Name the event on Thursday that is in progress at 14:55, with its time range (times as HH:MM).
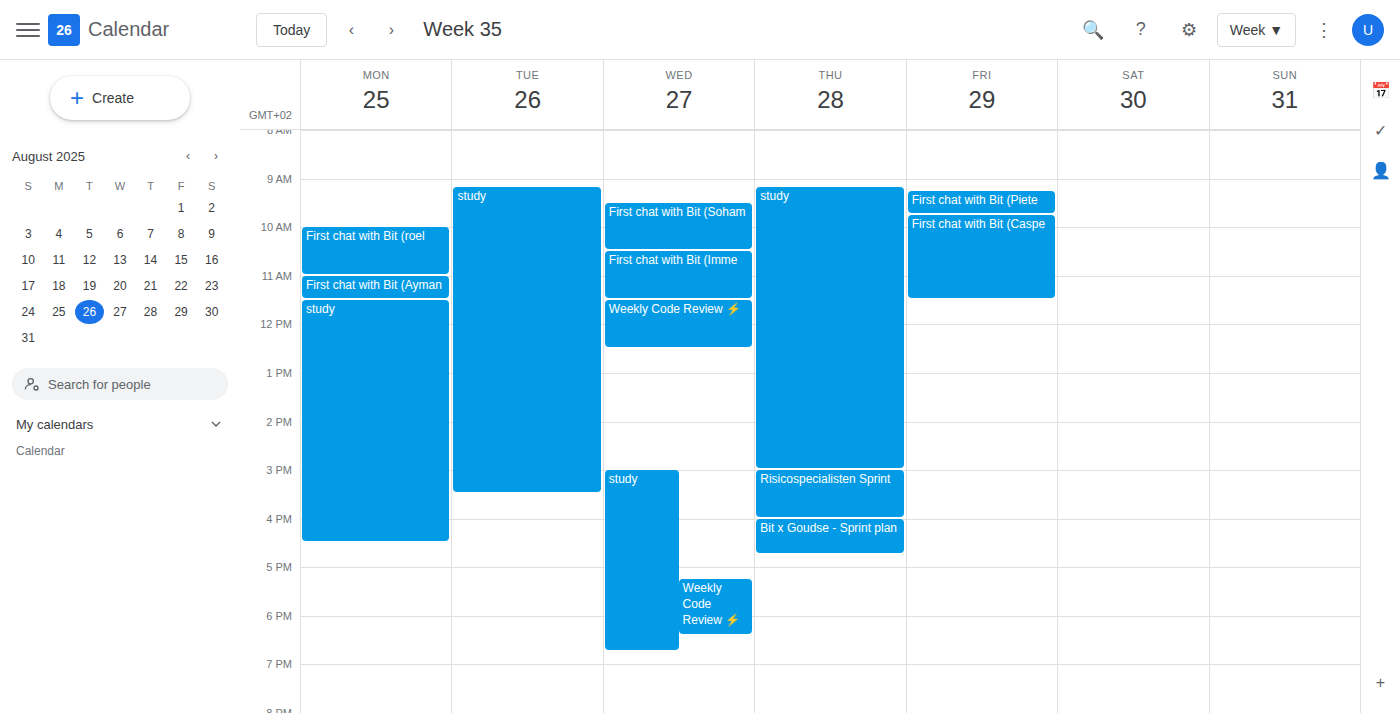
"study", 09:10 to 15:00